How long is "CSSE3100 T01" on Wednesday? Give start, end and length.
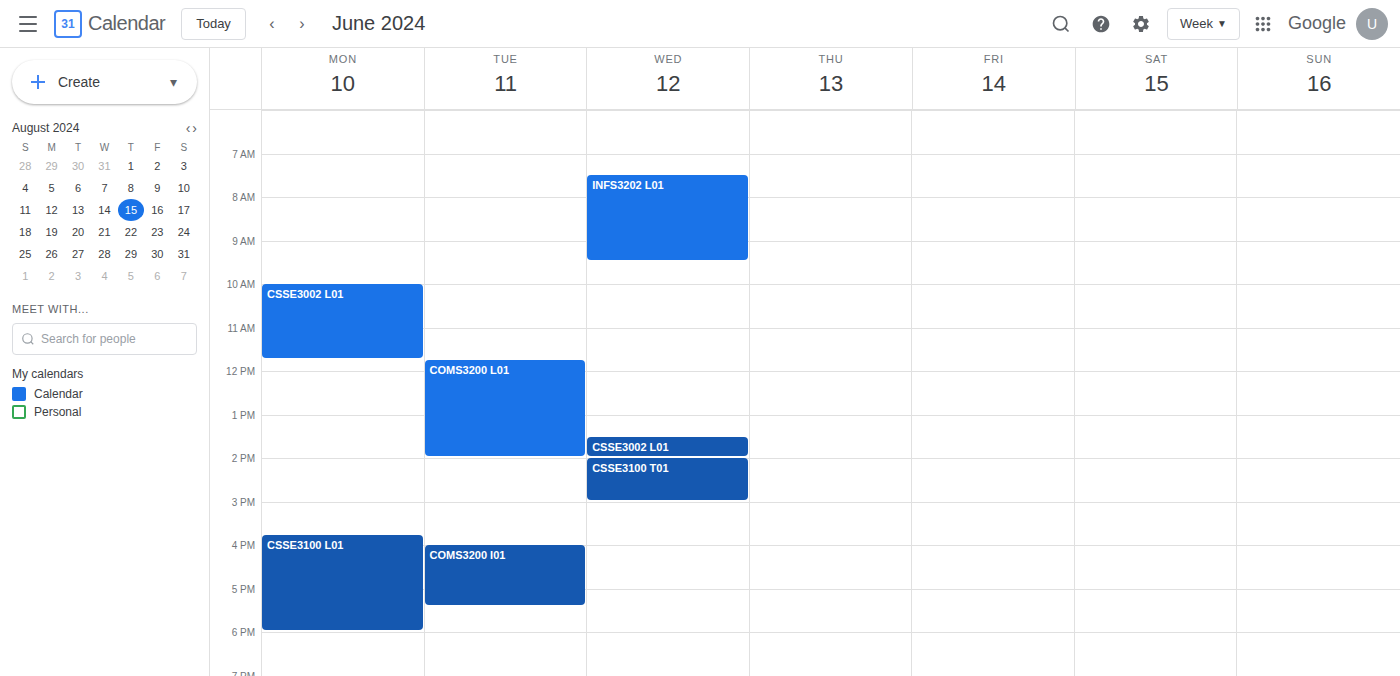
14:00 to 15:00, 1 hour